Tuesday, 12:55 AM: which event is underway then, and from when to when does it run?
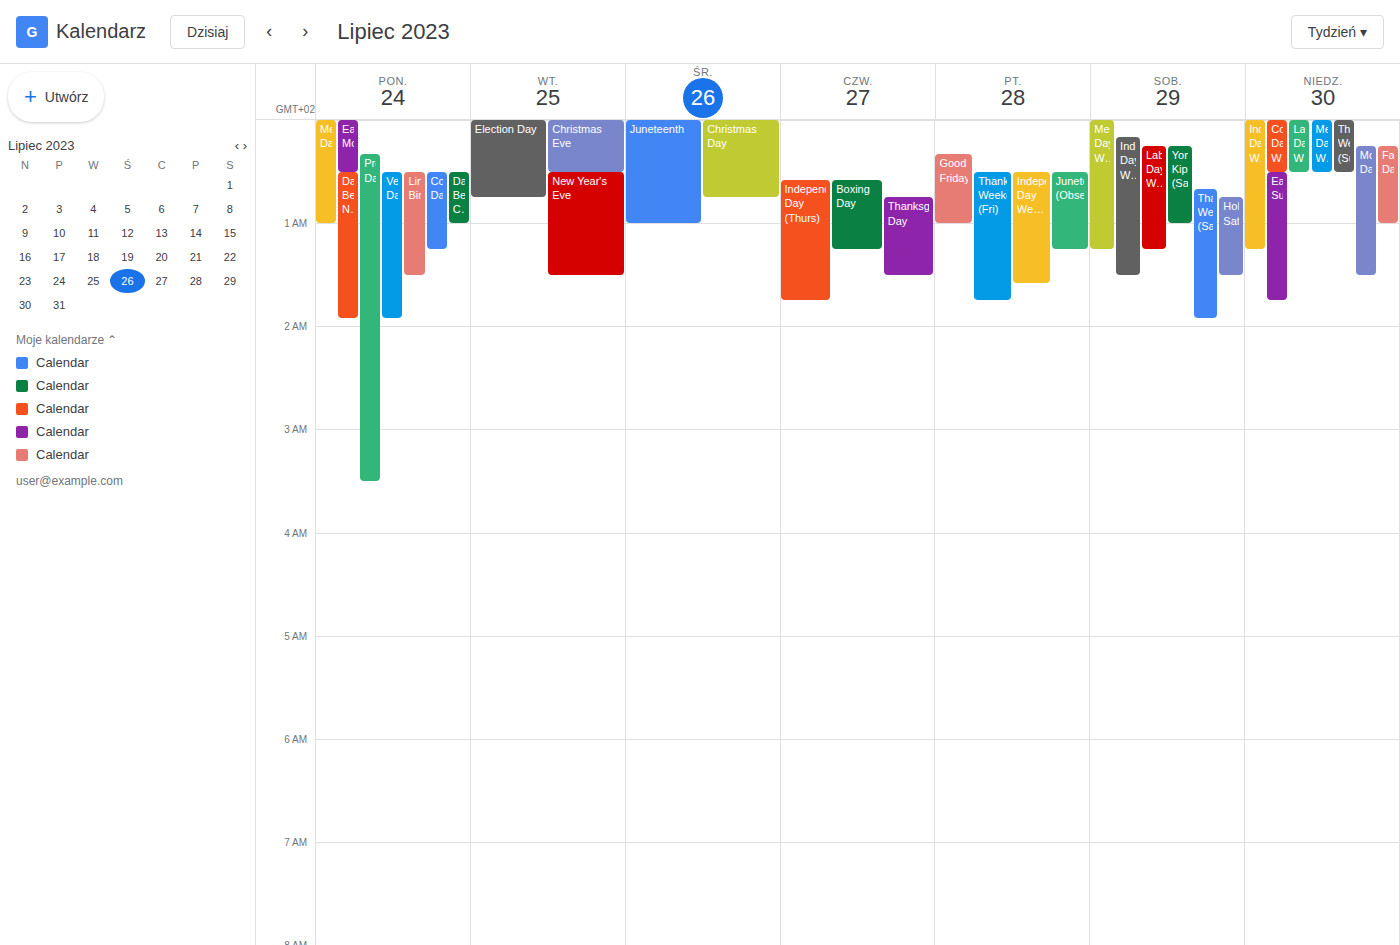
"New Year's Eve", 12:30 AM to 1:30 AM